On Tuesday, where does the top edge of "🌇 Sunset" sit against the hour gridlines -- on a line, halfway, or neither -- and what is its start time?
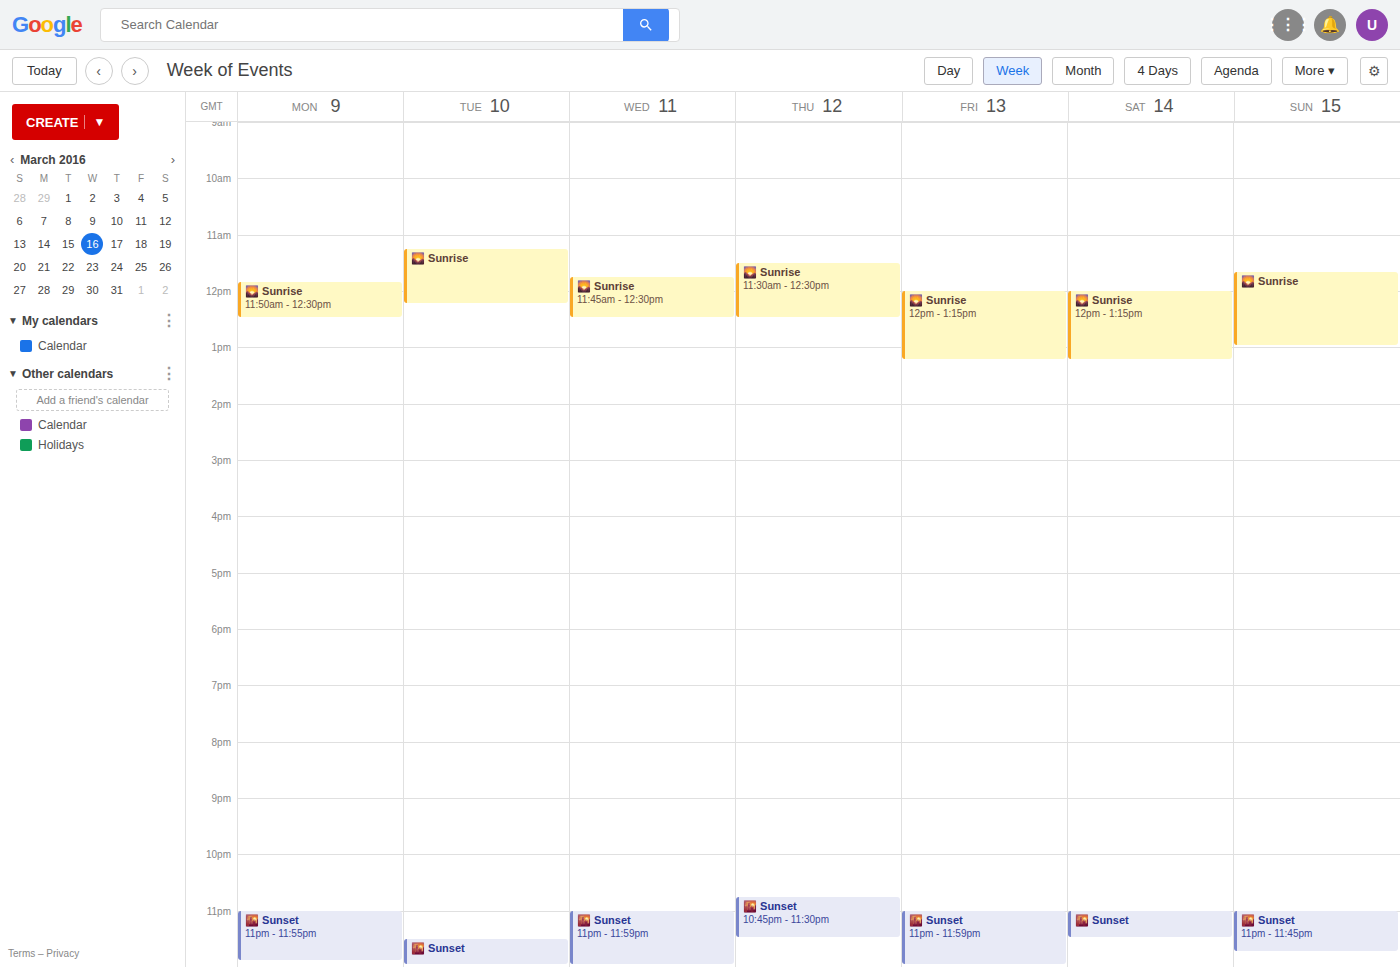
11:30 PM -- halfway between the 11 PM and 12 AM lines.